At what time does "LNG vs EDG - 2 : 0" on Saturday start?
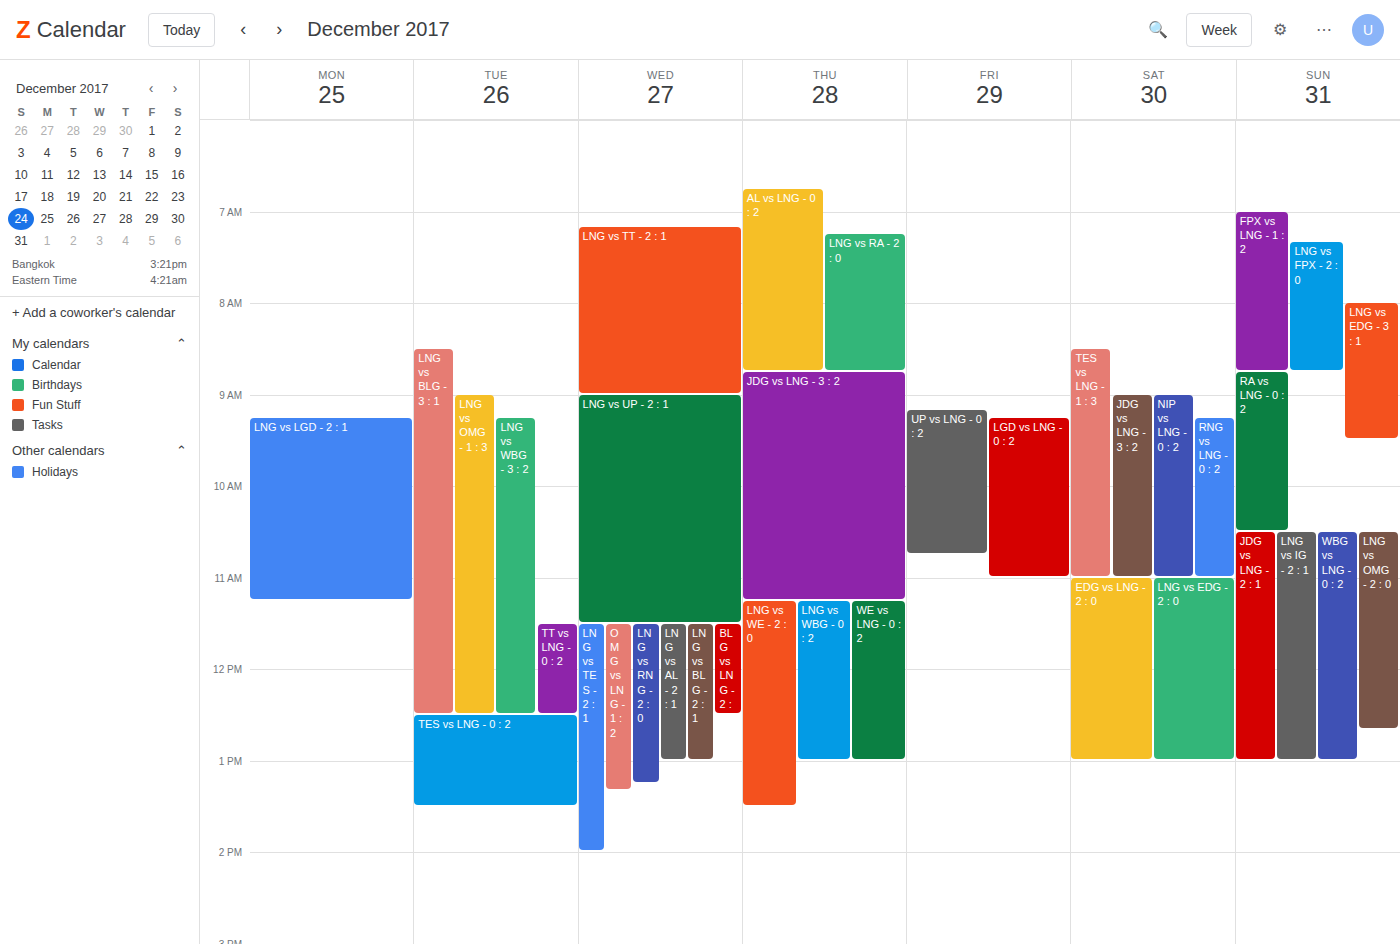
11:00 AM